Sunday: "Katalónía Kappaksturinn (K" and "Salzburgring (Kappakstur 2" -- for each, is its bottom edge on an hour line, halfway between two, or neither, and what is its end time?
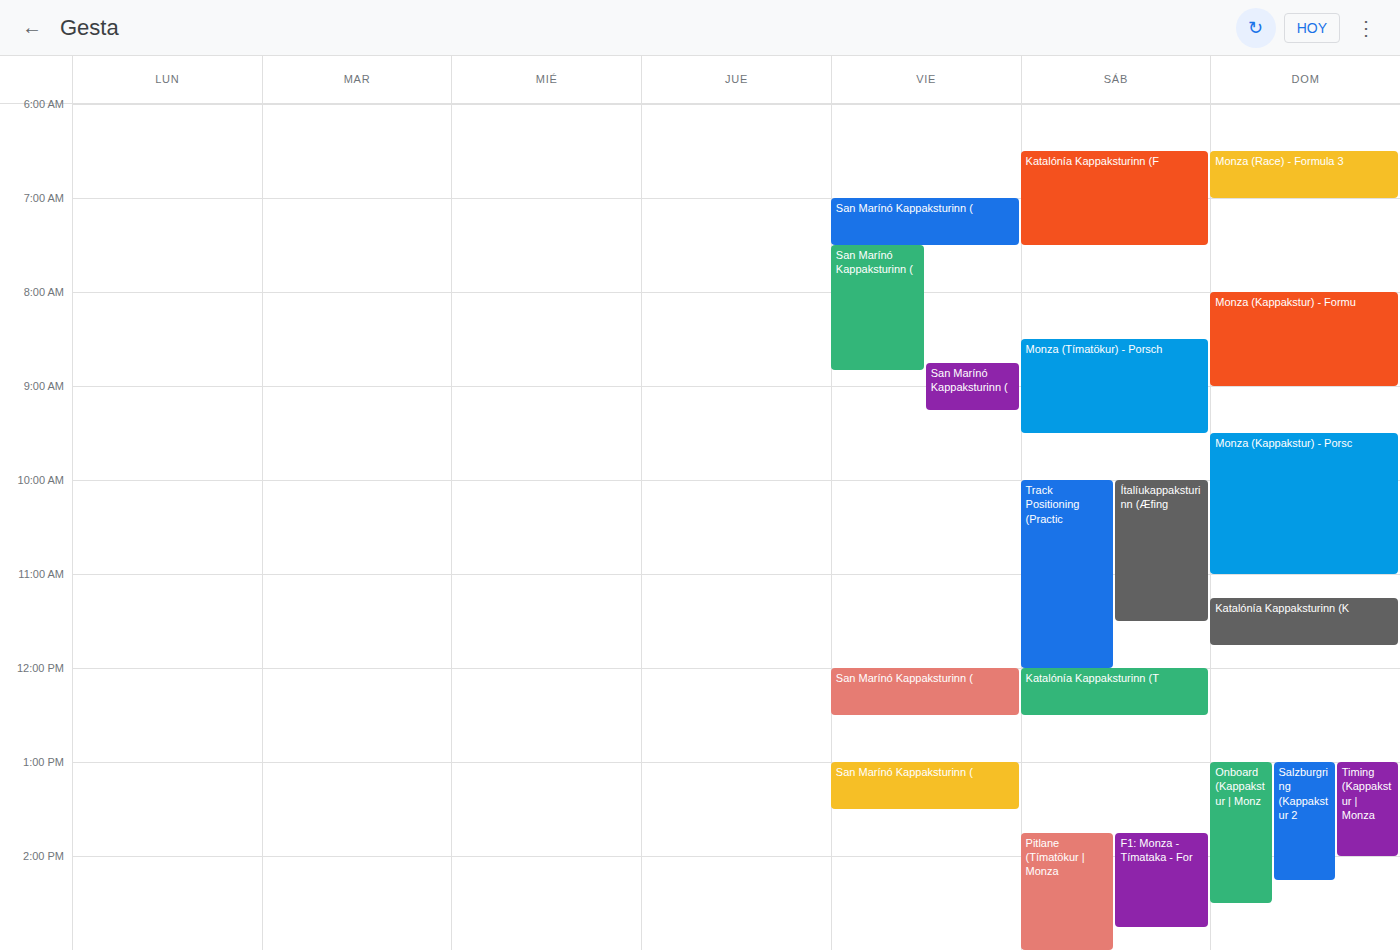
"Katalónía Kappaksturinn (K": 11:45 AM, neither: three quarters of the way from the 11 AM line to the 12 PM line. "Salzburgring (Kappakstur 2": 2:15 PM, neither: a quarter of the way from the 2 PM line to the 3 PM line.